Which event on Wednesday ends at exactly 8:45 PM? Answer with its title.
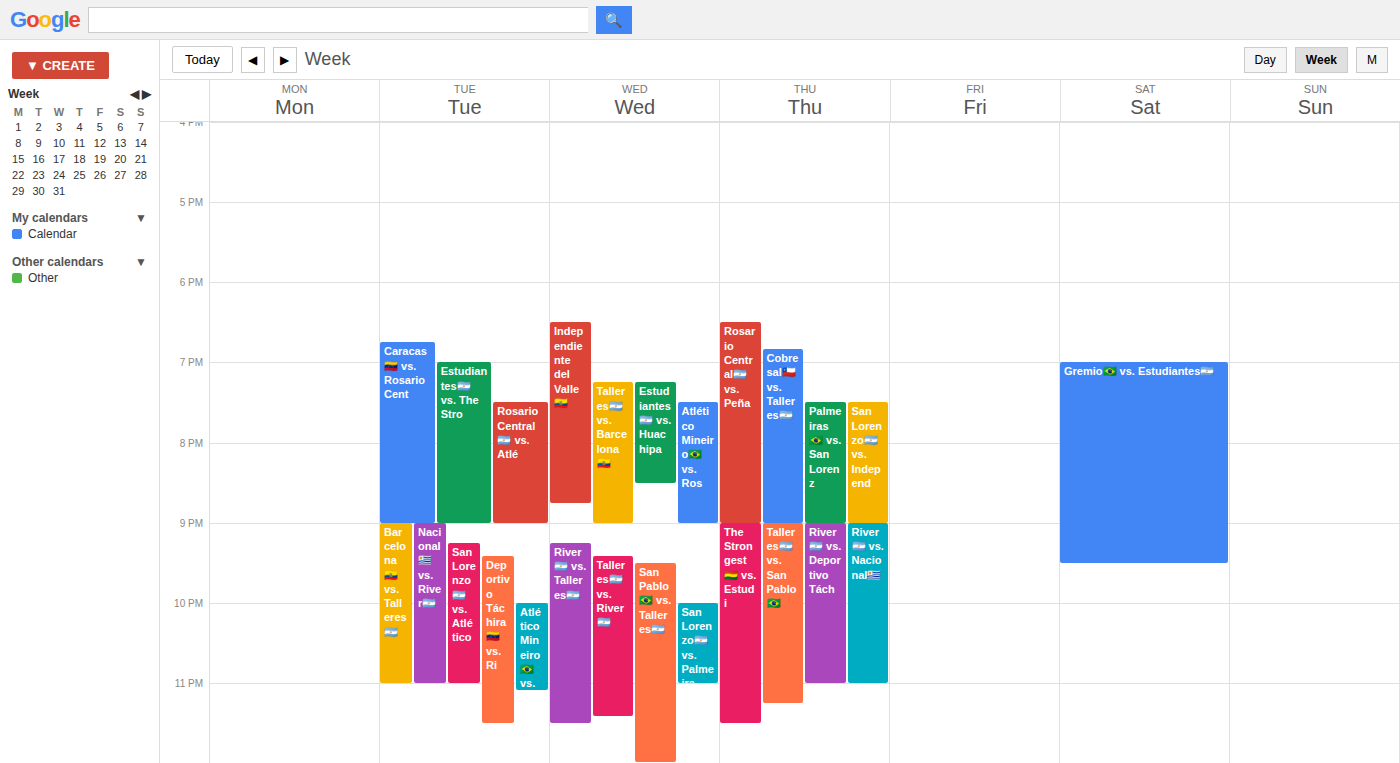
"Independiente del Valle🇪🇨"